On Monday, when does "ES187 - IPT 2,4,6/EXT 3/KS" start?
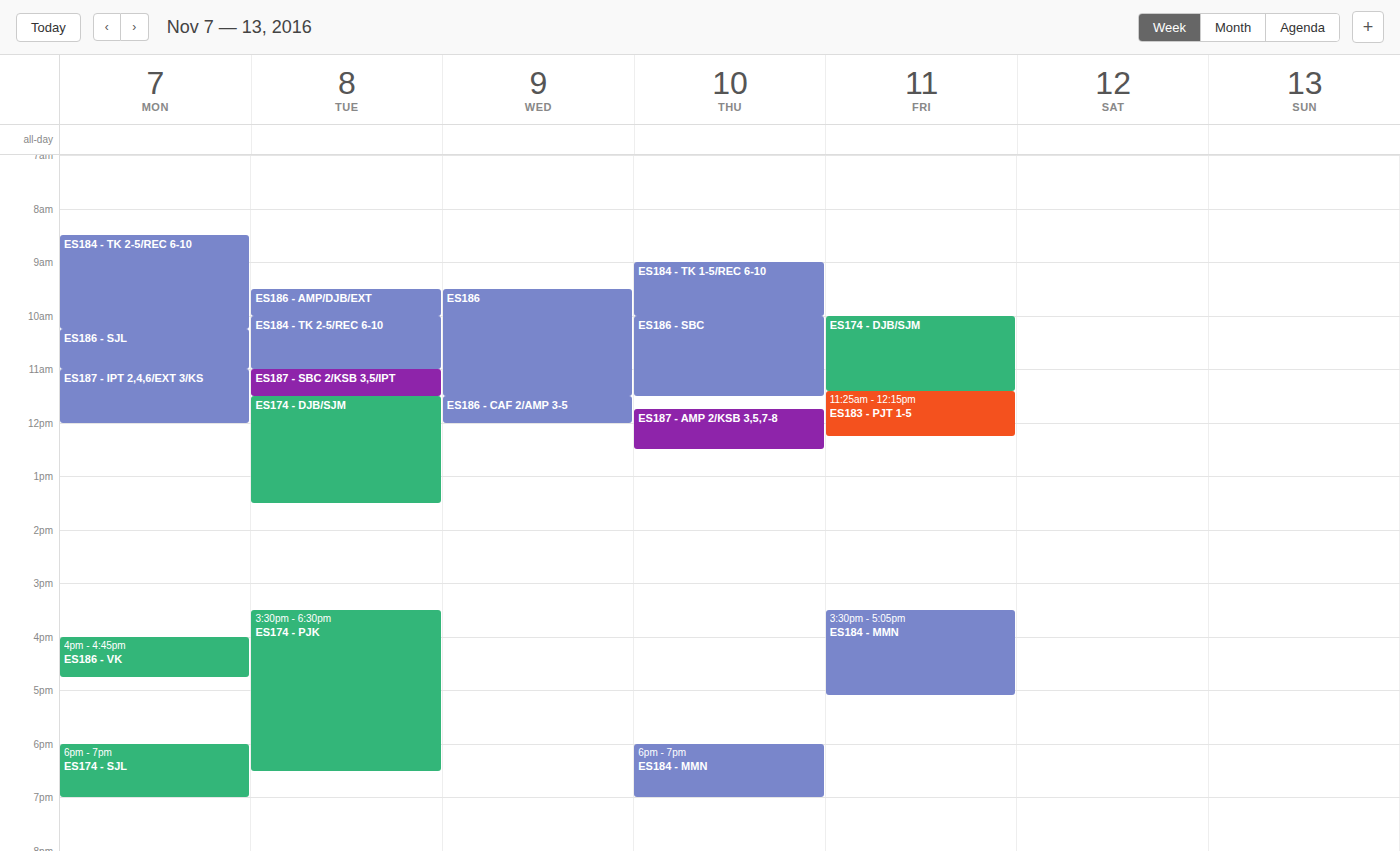
11:00 AM